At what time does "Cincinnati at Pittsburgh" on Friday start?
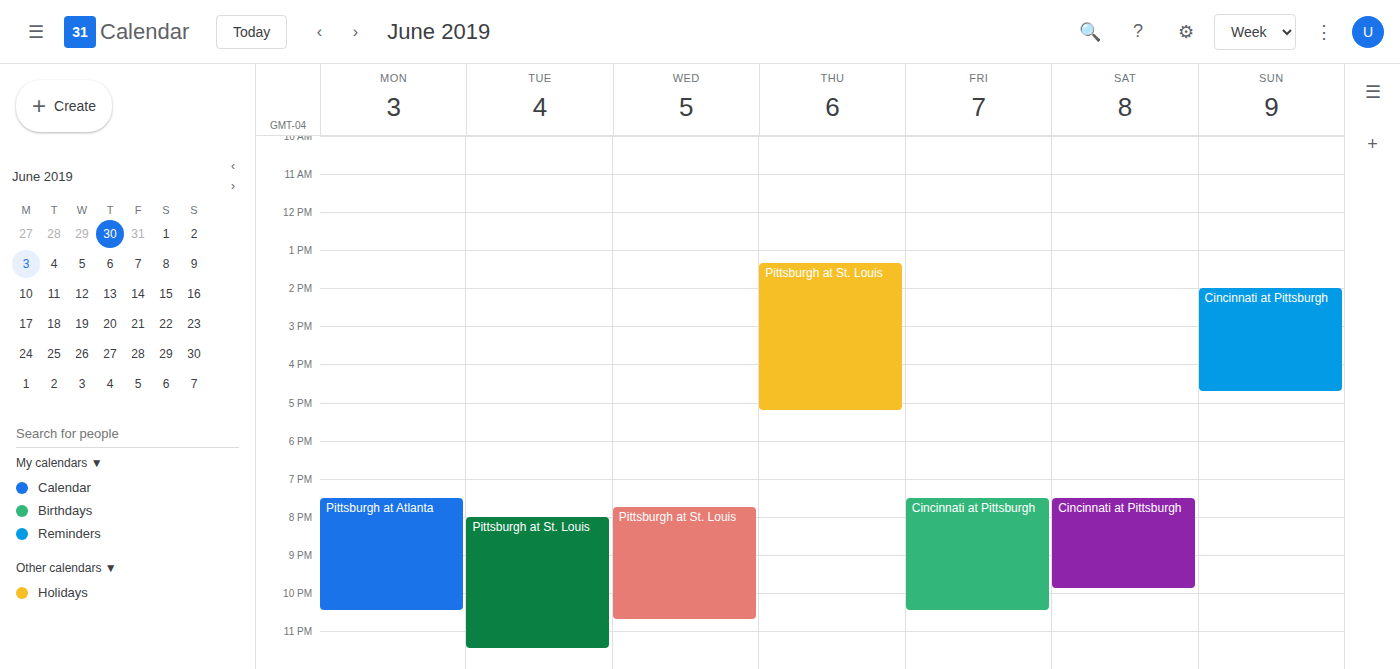
7:30 PM